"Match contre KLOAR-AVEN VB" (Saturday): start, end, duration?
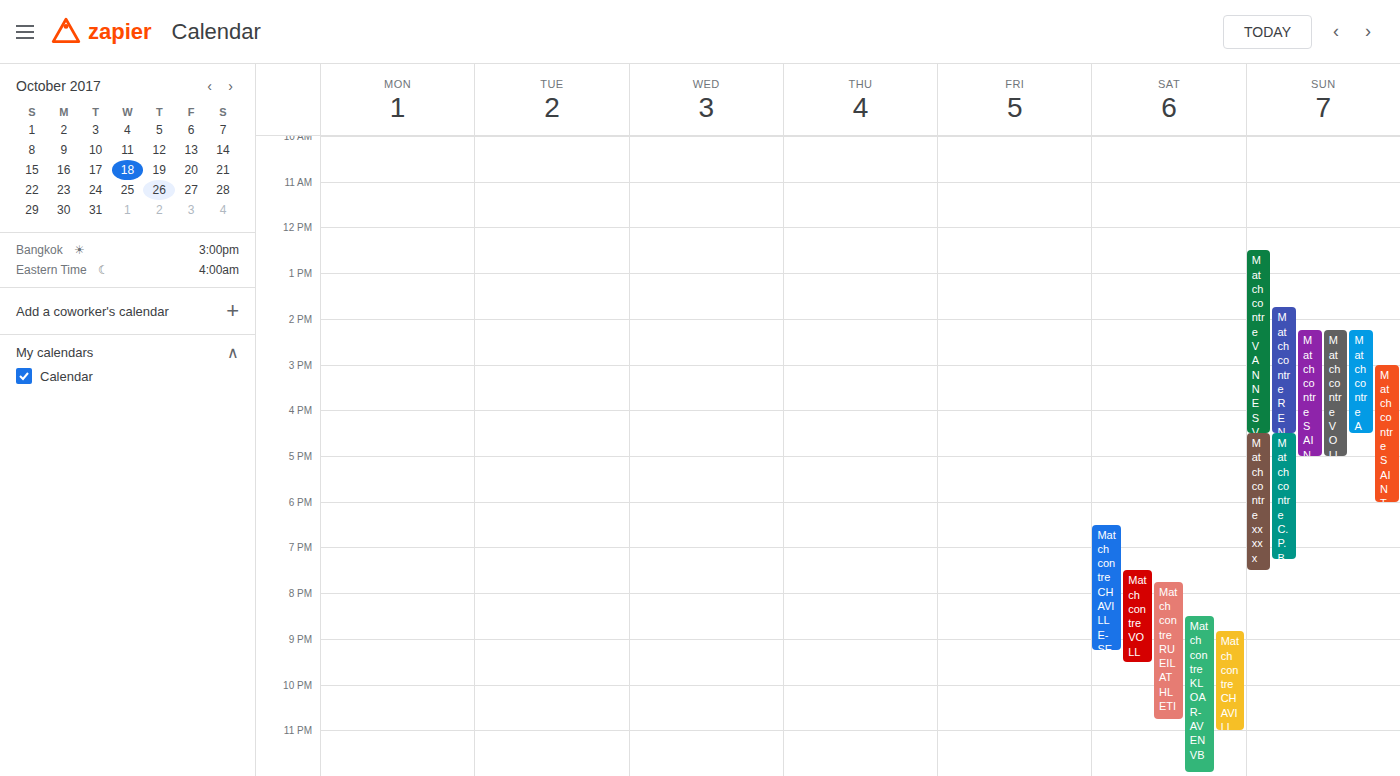
20:30 to 23:55, 3 hours 25 minutes